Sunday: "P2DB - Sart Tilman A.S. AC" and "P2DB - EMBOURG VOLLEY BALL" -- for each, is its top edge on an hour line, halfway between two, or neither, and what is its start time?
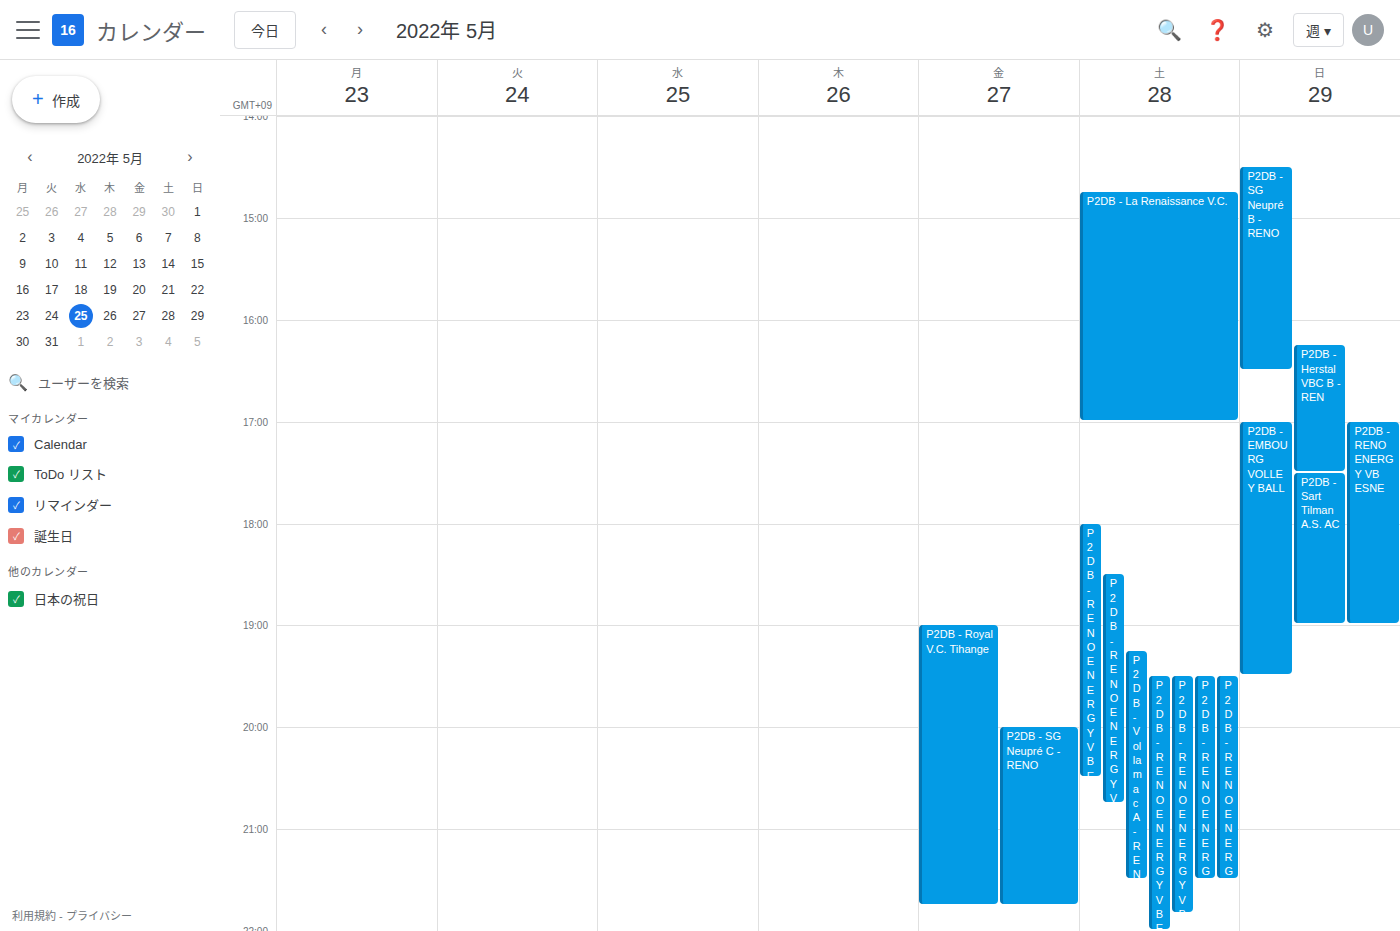
"P2DB - Sart Tilman A.S. AC": 17:30, halfway between the 17:00 and 18:00 lines. "P2DB - EMBOURG VOLLEY BALL": 17:00, exactly on the 17:00 line.